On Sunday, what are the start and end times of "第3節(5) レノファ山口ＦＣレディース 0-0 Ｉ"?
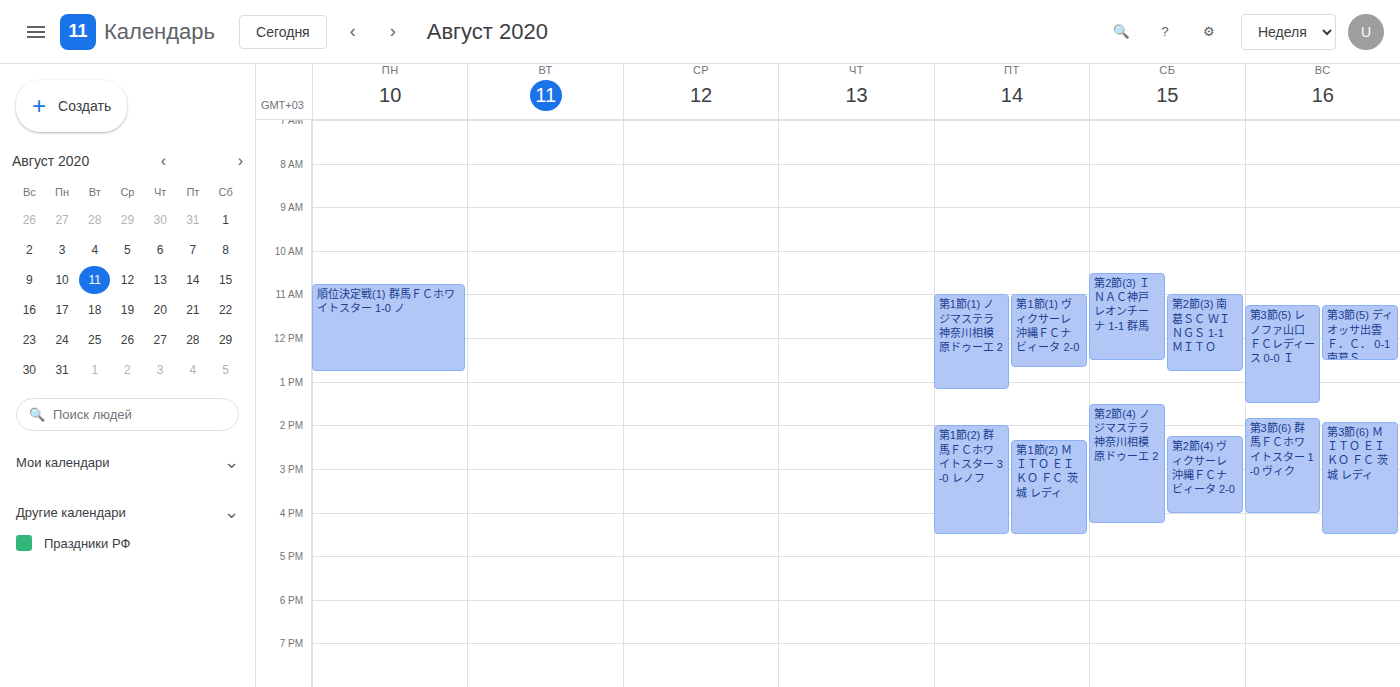
11:15 AM to 1:30 PM